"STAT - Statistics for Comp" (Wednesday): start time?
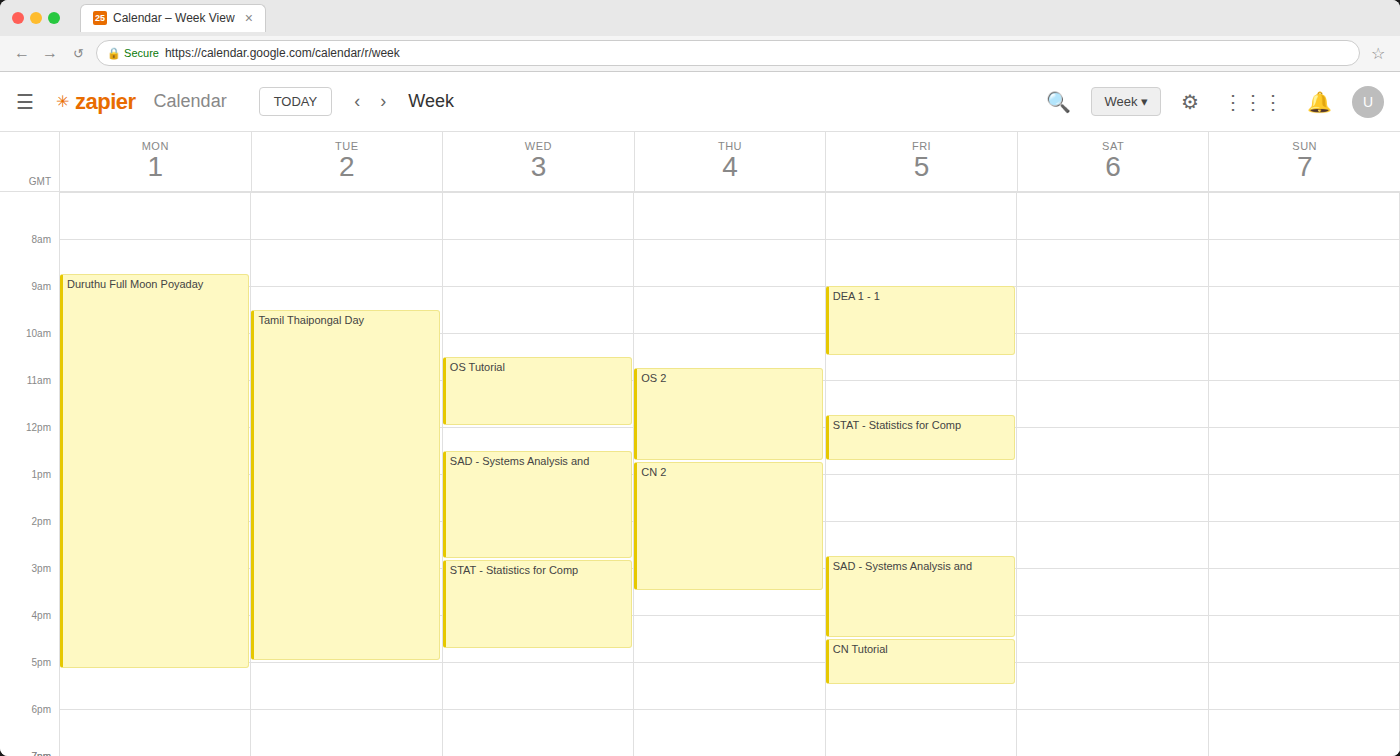
2:50 PM